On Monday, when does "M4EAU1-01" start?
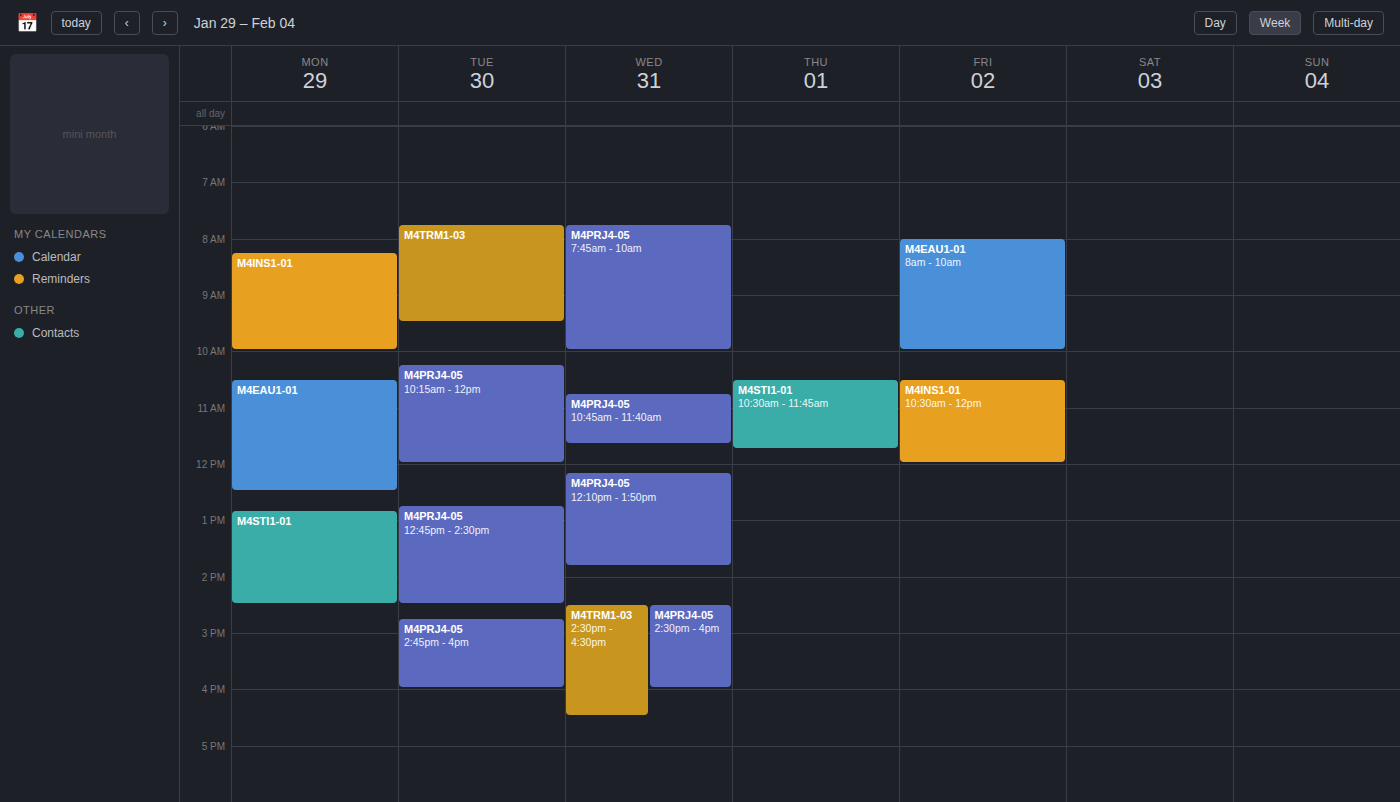
10:30 AM